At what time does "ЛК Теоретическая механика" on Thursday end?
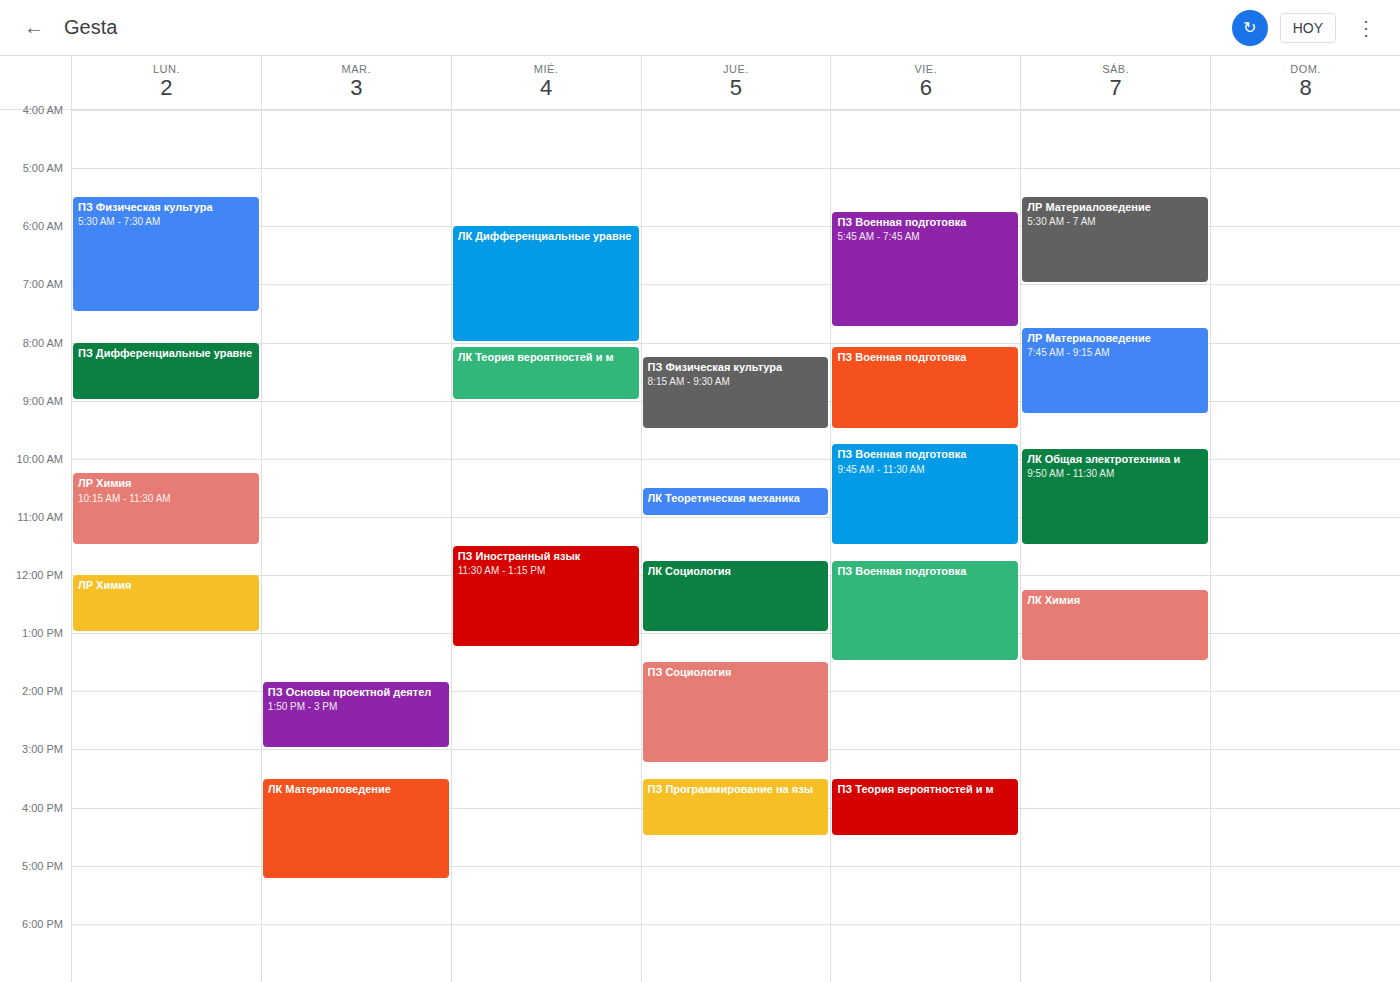
11:00